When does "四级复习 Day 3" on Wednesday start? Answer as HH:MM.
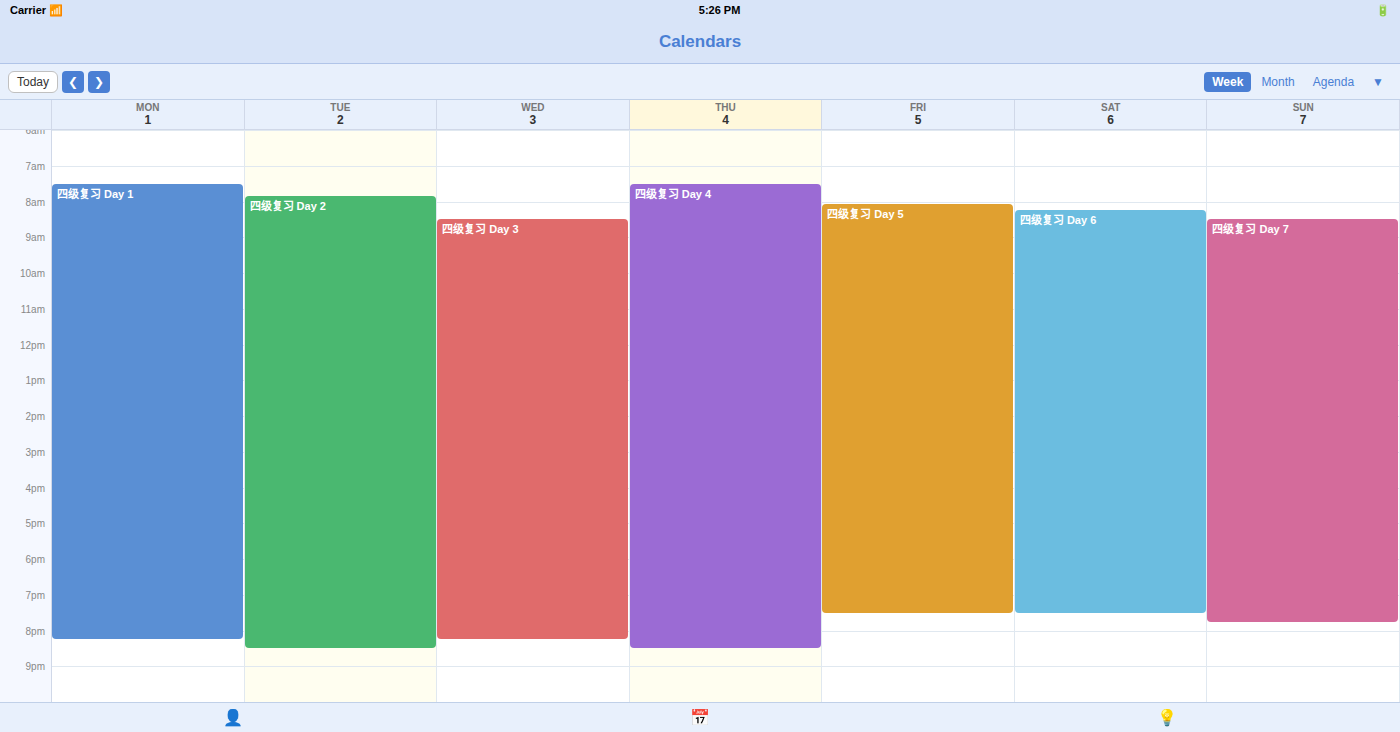
08:30